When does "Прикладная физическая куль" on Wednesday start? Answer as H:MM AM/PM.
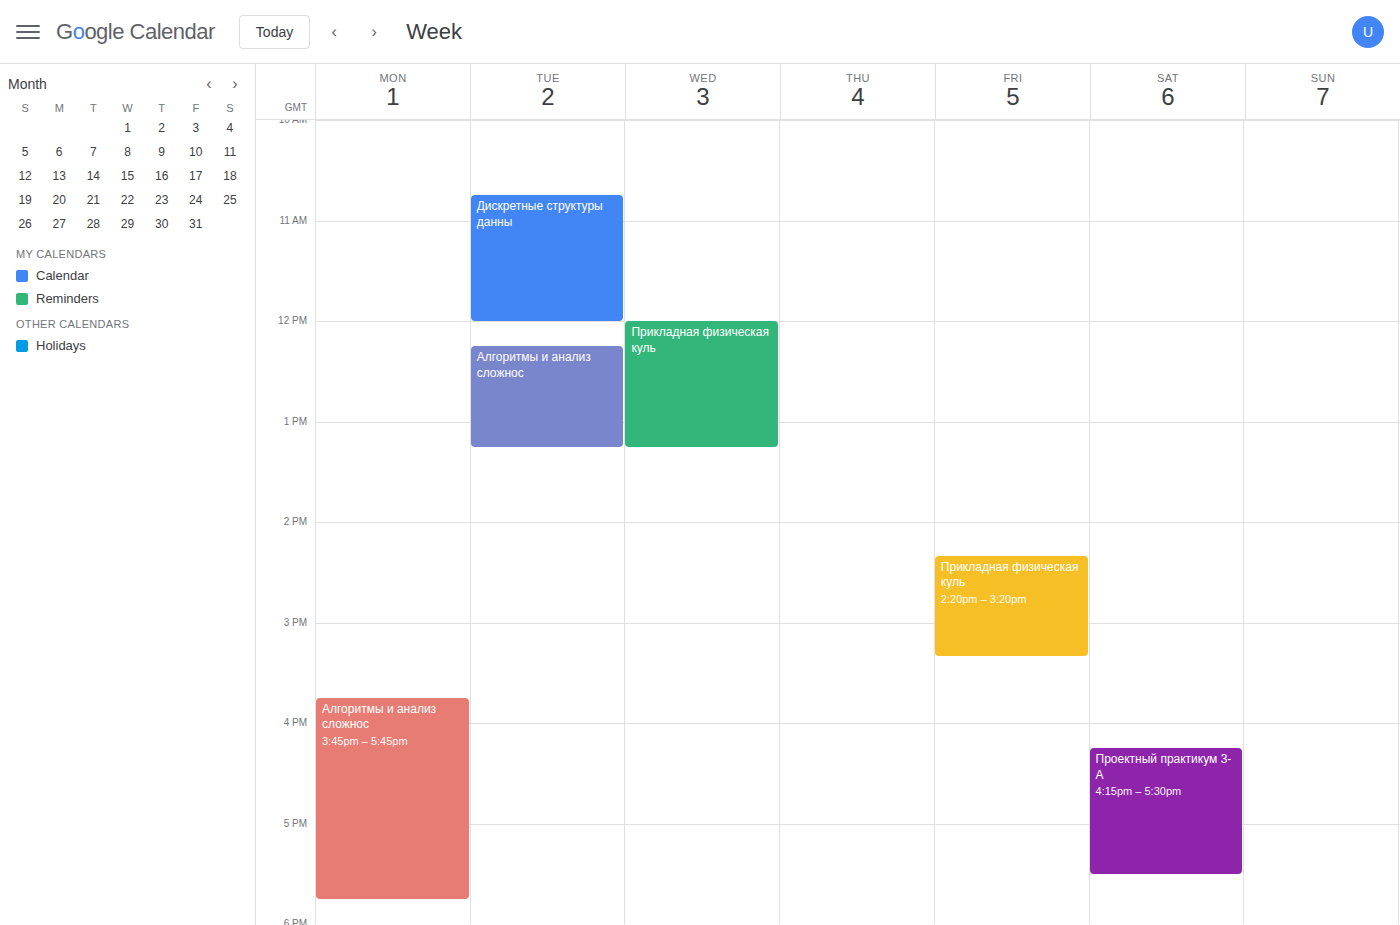
12:00 PM